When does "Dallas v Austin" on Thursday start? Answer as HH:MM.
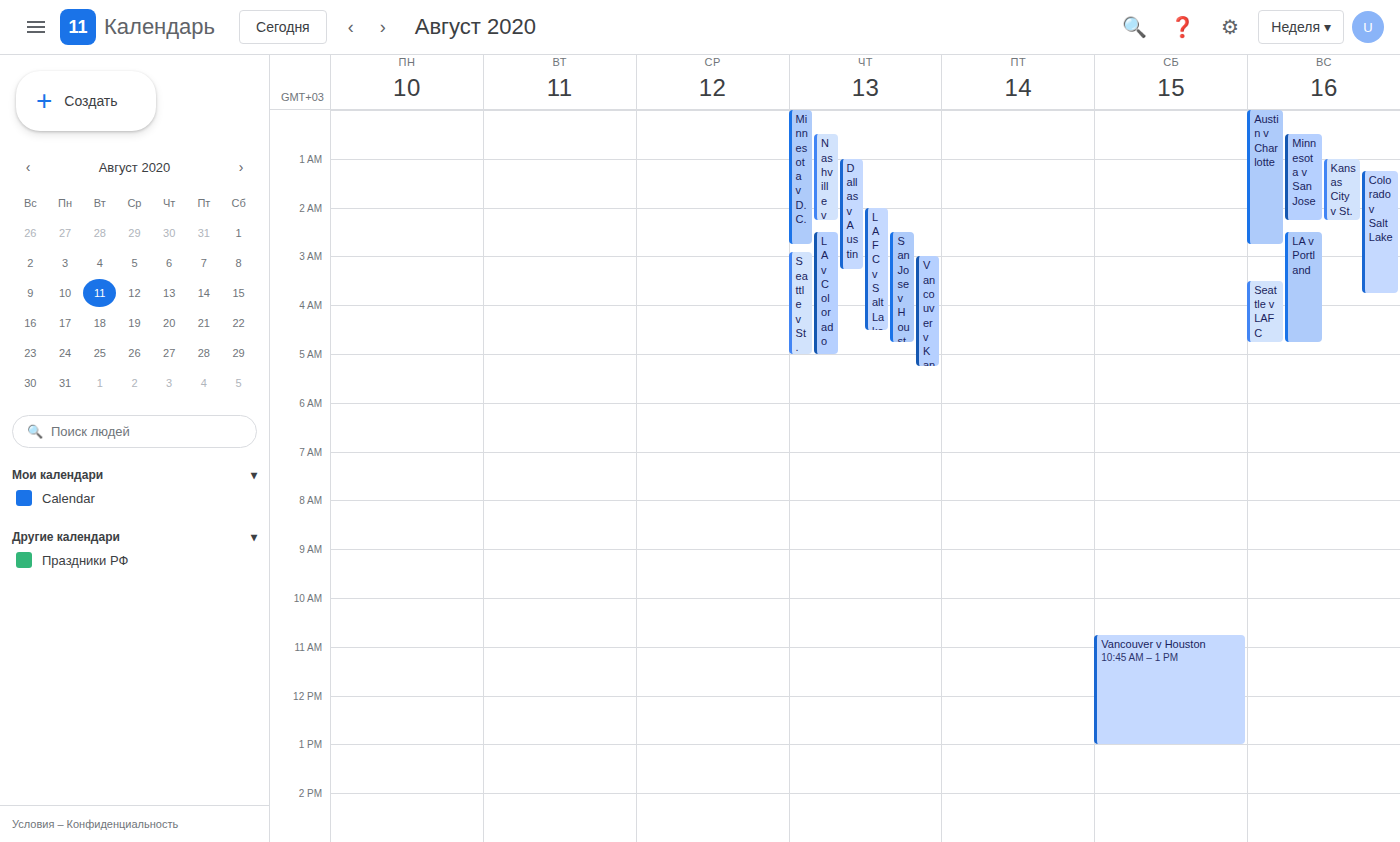
01:00